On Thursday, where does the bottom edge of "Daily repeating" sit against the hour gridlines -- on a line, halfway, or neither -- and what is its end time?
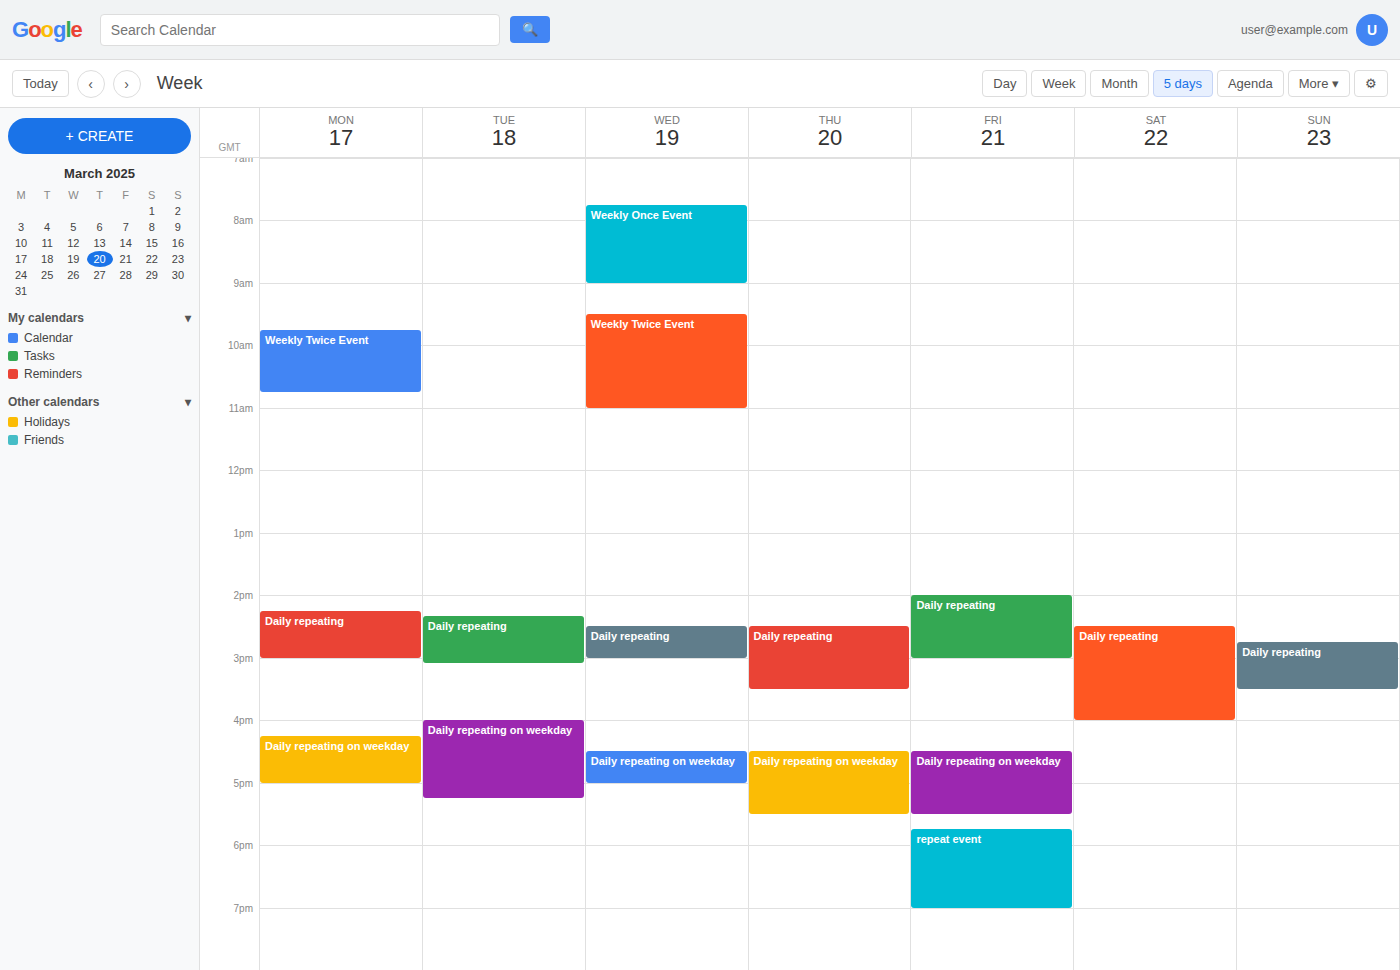
3:30 PM -- halfway between the 3 PM and 4 PM lines.